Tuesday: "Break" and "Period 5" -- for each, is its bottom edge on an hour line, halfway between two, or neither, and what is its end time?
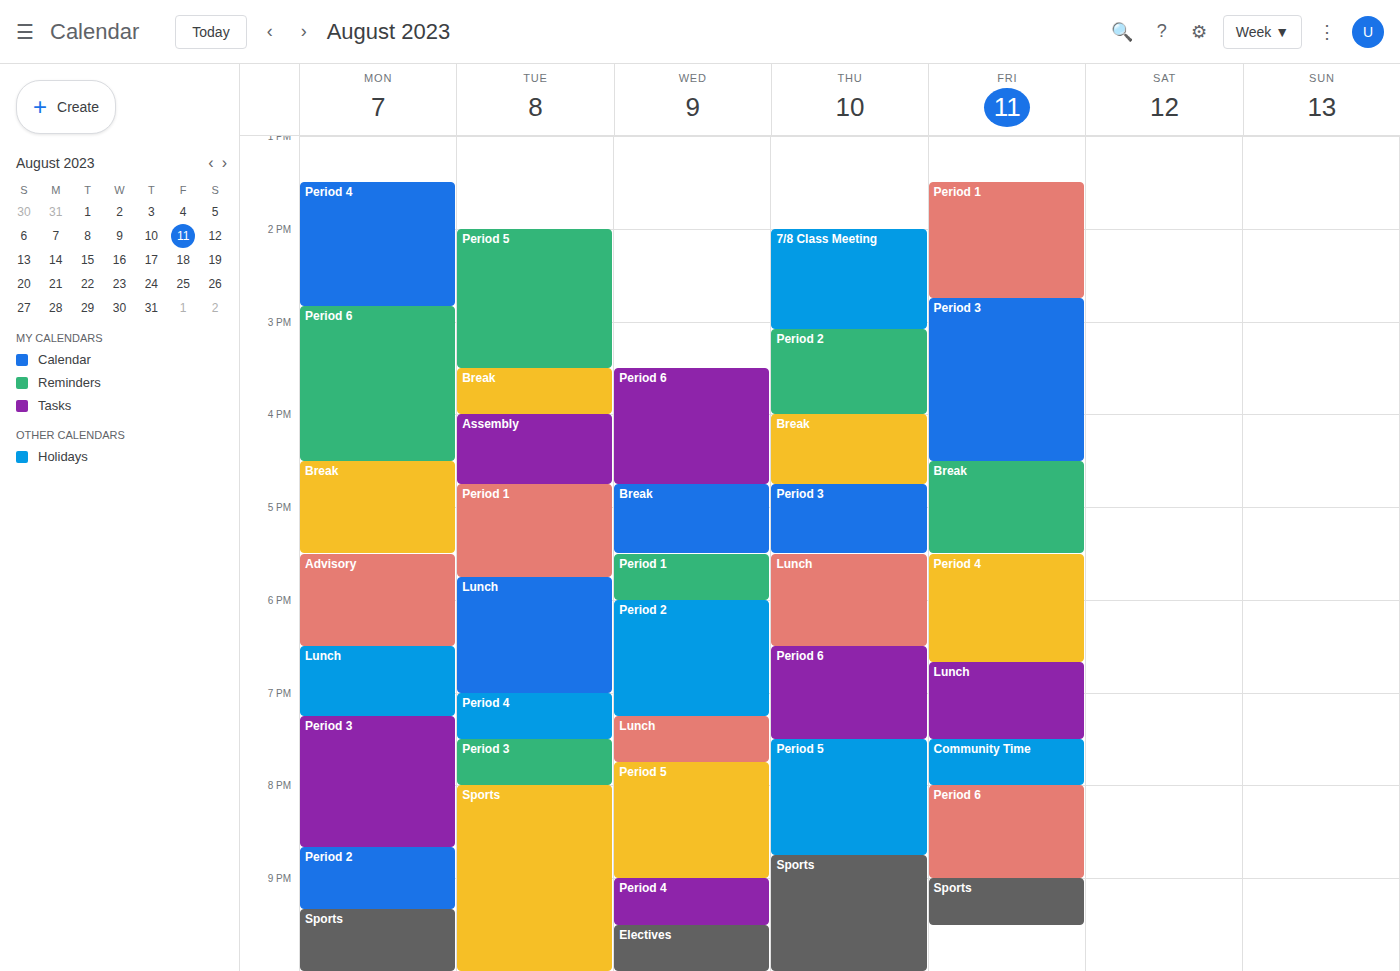
"Break": 4:00 PM, exactly on the 4 PM line. "Period 5": 3:30 PM, halfway between the 3 PM and 4 PM lines.